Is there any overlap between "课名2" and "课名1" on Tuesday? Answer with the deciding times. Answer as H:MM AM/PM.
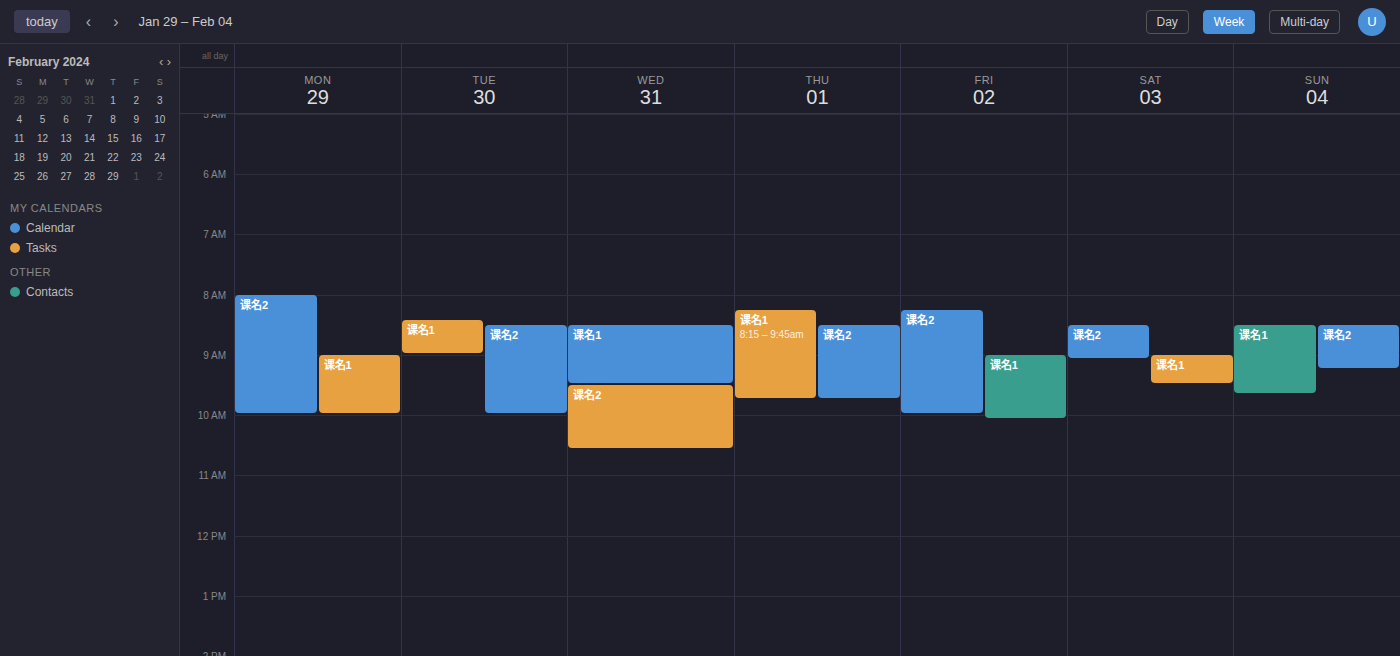
"课名2" starts at 8:30 AM, before "课名1" ends at 9:00 AM -- they overlap.